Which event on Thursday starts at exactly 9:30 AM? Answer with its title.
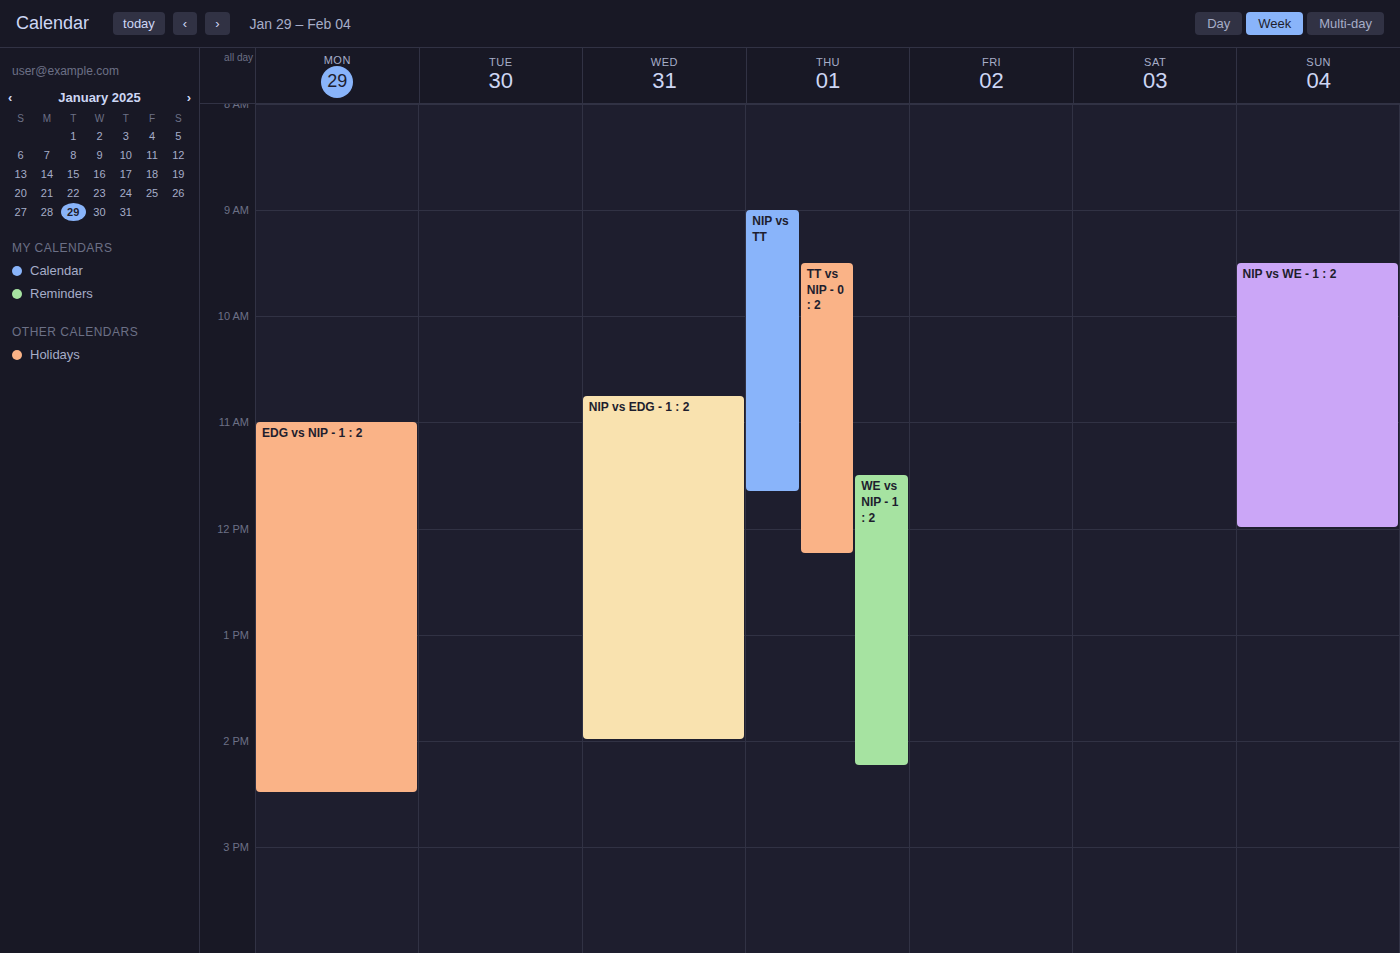
"TT vs NIP - 0 : 2"